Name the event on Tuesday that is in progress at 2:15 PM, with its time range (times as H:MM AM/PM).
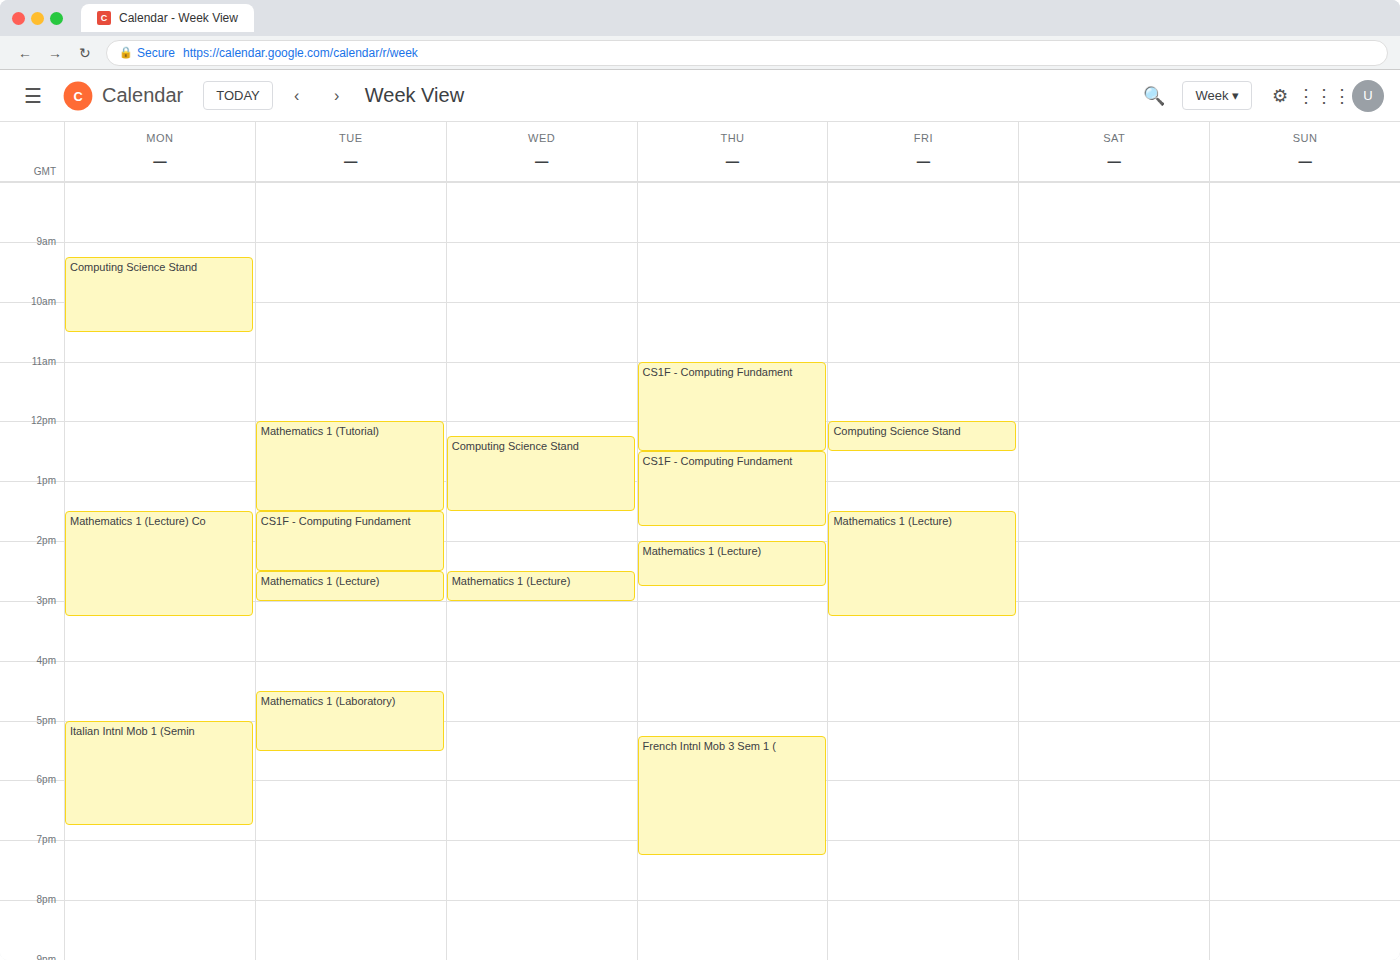
"CS1F - Computing Fundament", 1:30 PM to 2:30 PM